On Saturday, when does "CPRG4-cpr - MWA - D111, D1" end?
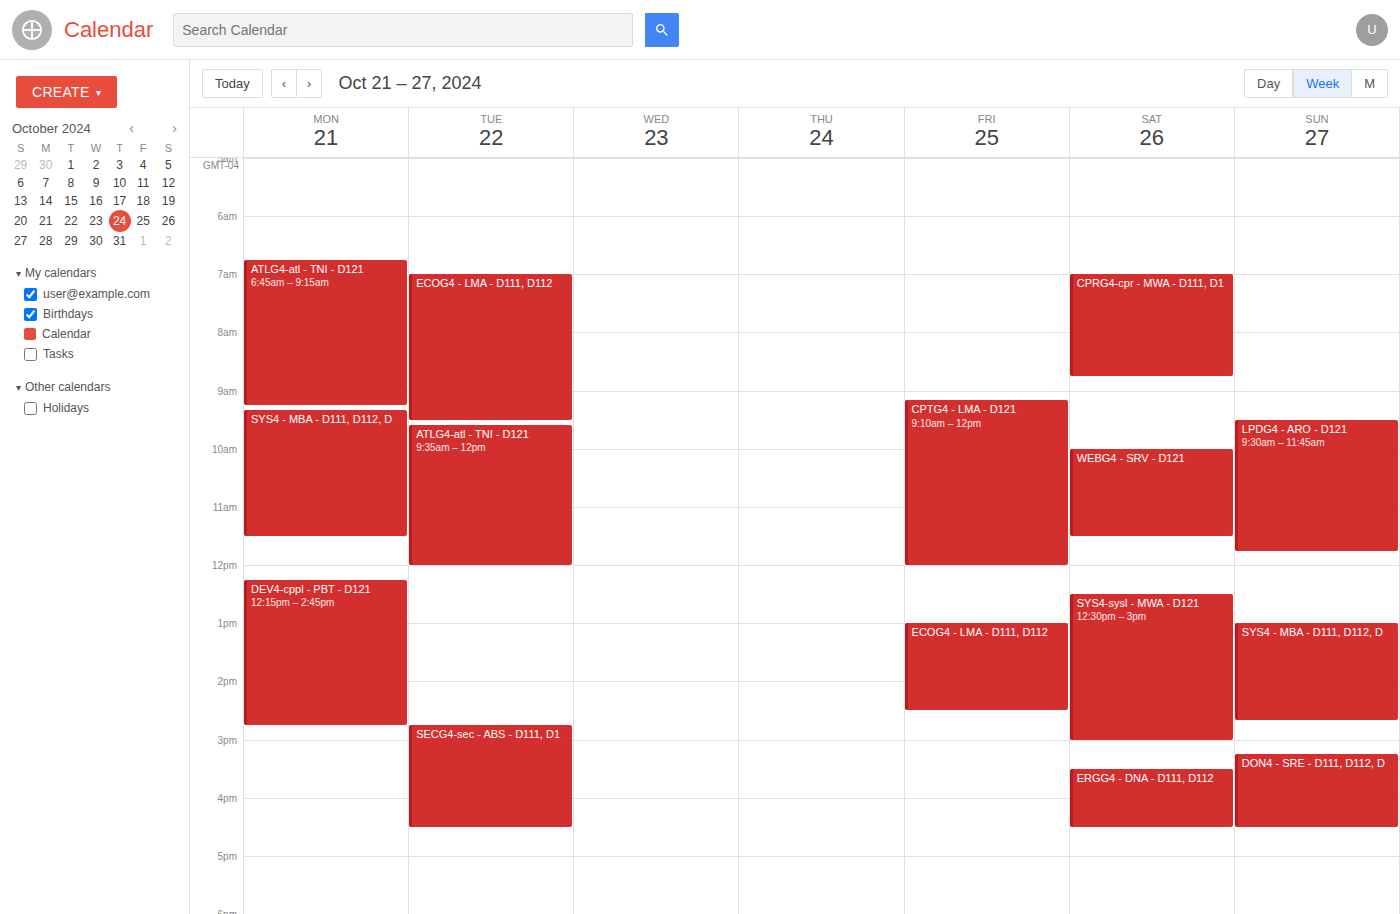
8:45 AM